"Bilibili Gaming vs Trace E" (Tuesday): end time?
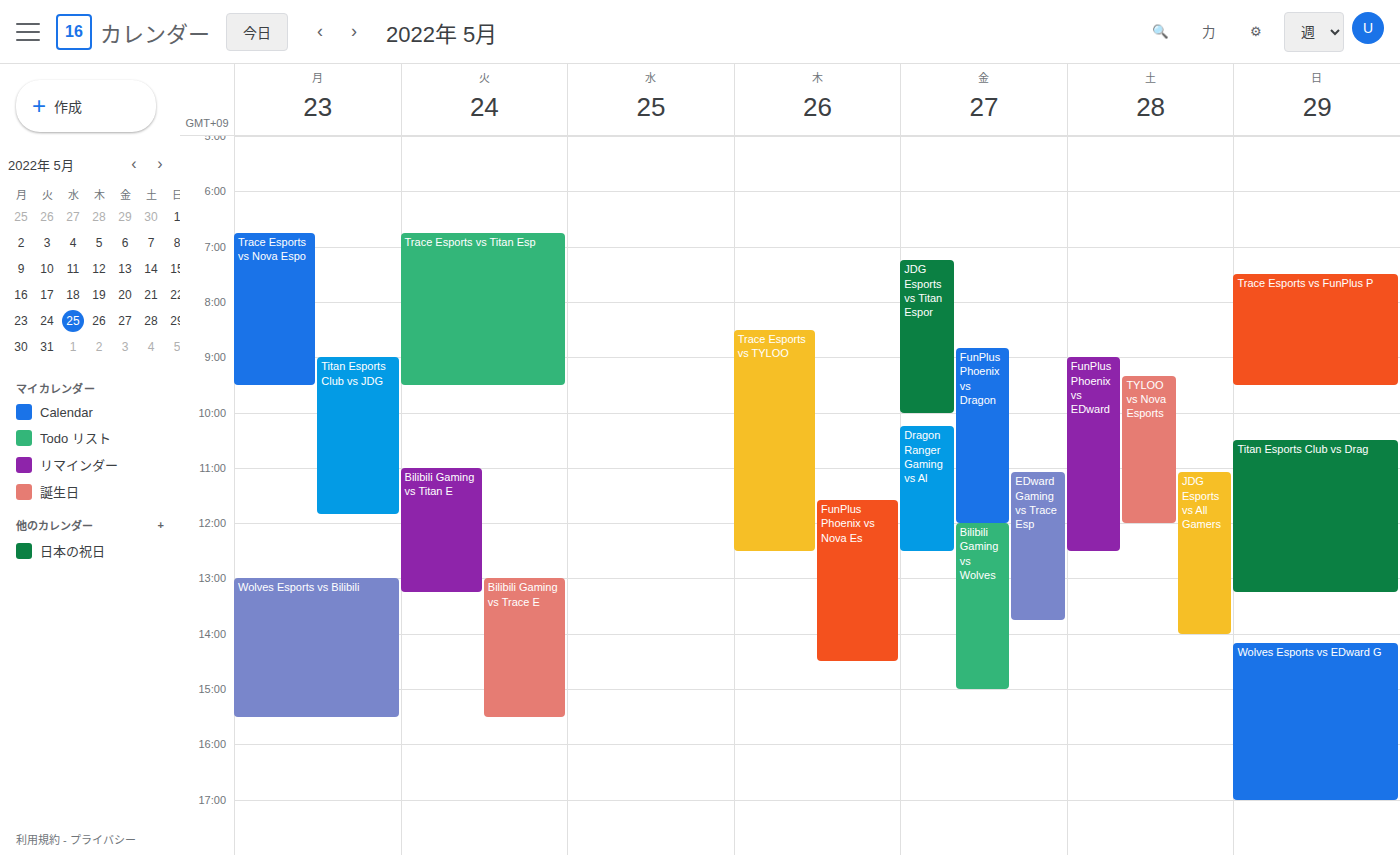
3:30 PM